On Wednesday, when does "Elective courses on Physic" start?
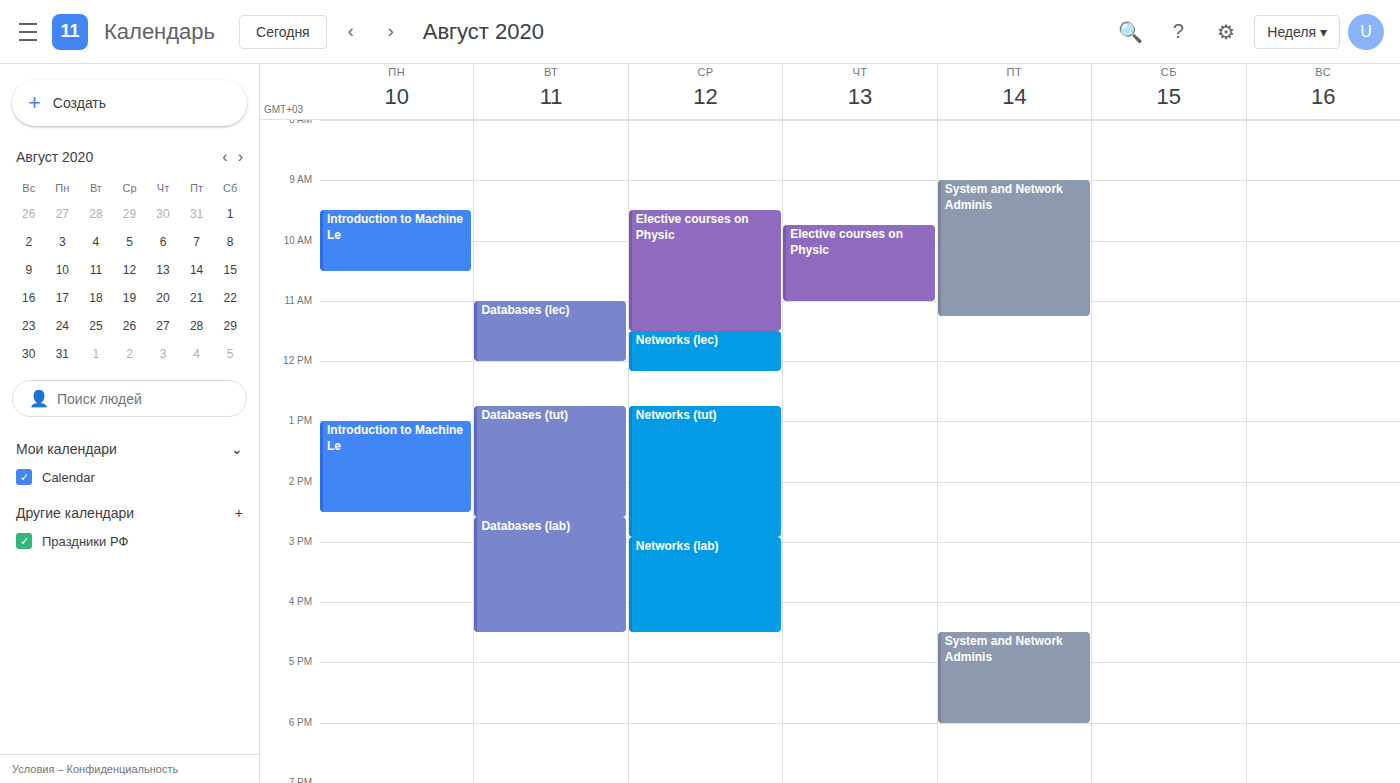
9:30 AM